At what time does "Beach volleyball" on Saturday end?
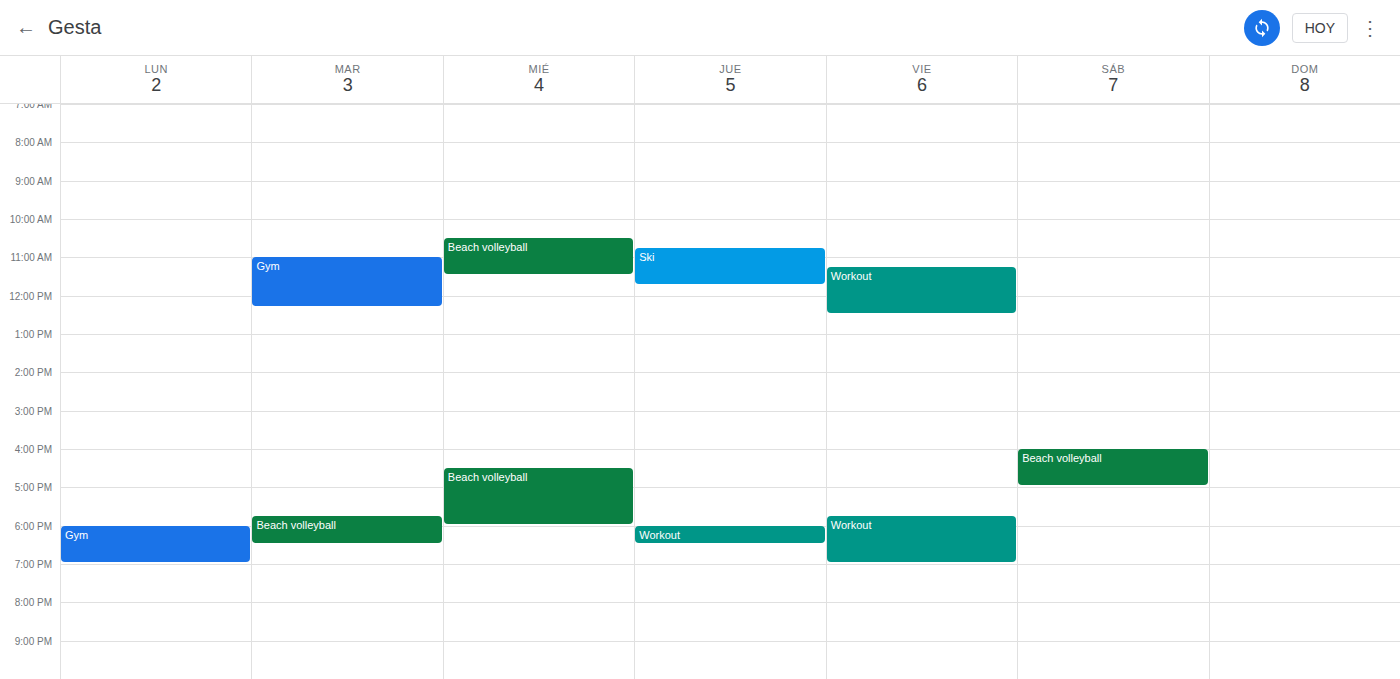
5:00 PM